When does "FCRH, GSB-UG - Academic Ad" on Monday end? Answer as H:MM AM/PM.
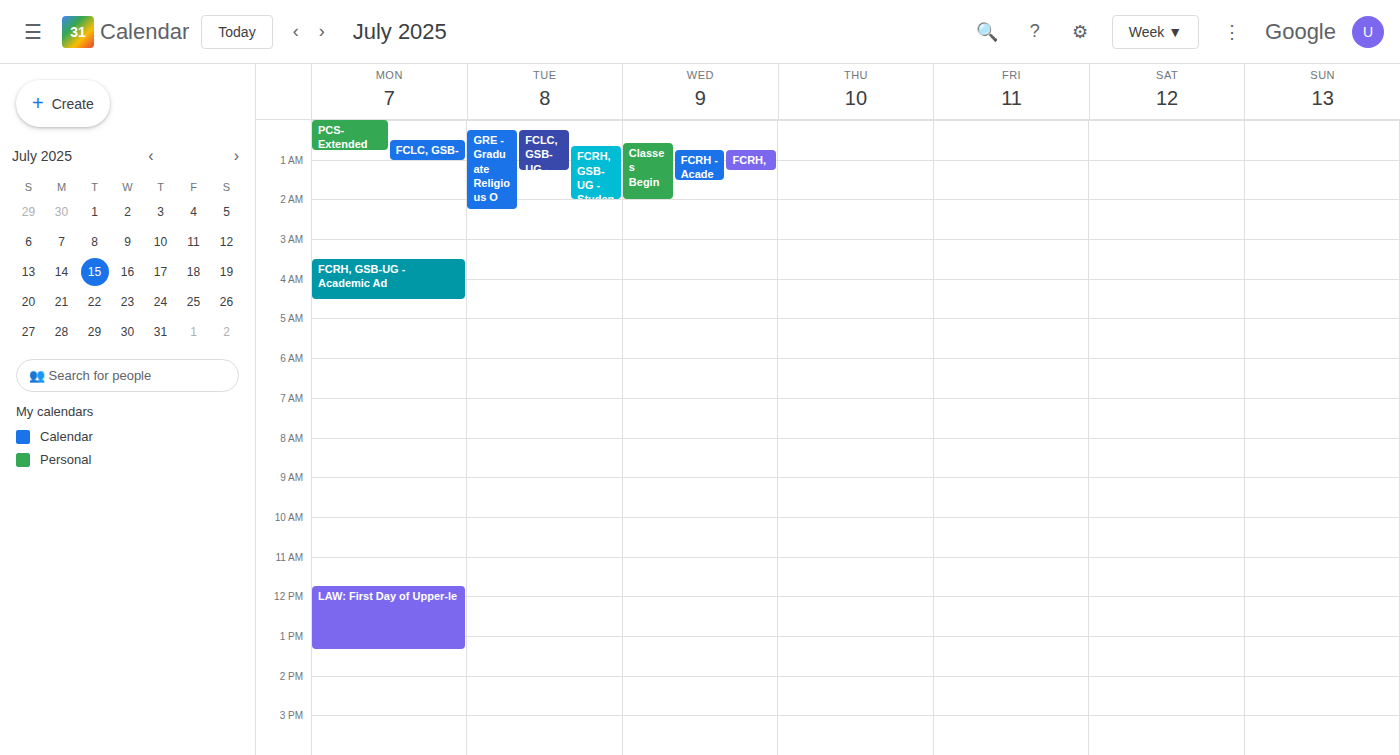
4:30 AM